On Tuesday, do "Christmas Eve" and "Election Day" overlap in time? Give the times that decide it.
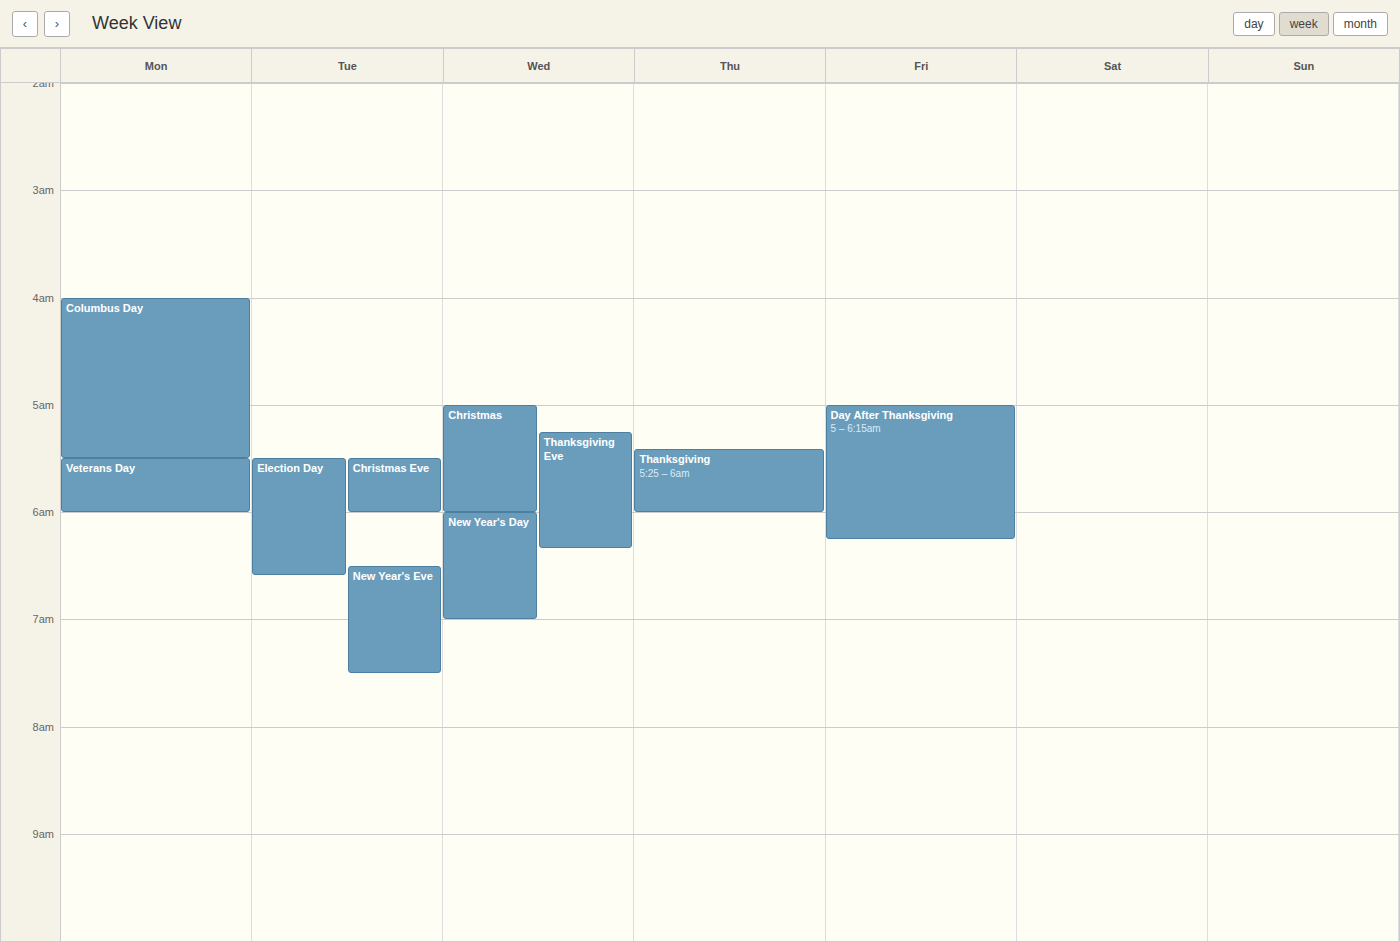
"Christmas Eve" runs 5:30 AM to 6:00 AM, inside "Election Day" -- they overlap.